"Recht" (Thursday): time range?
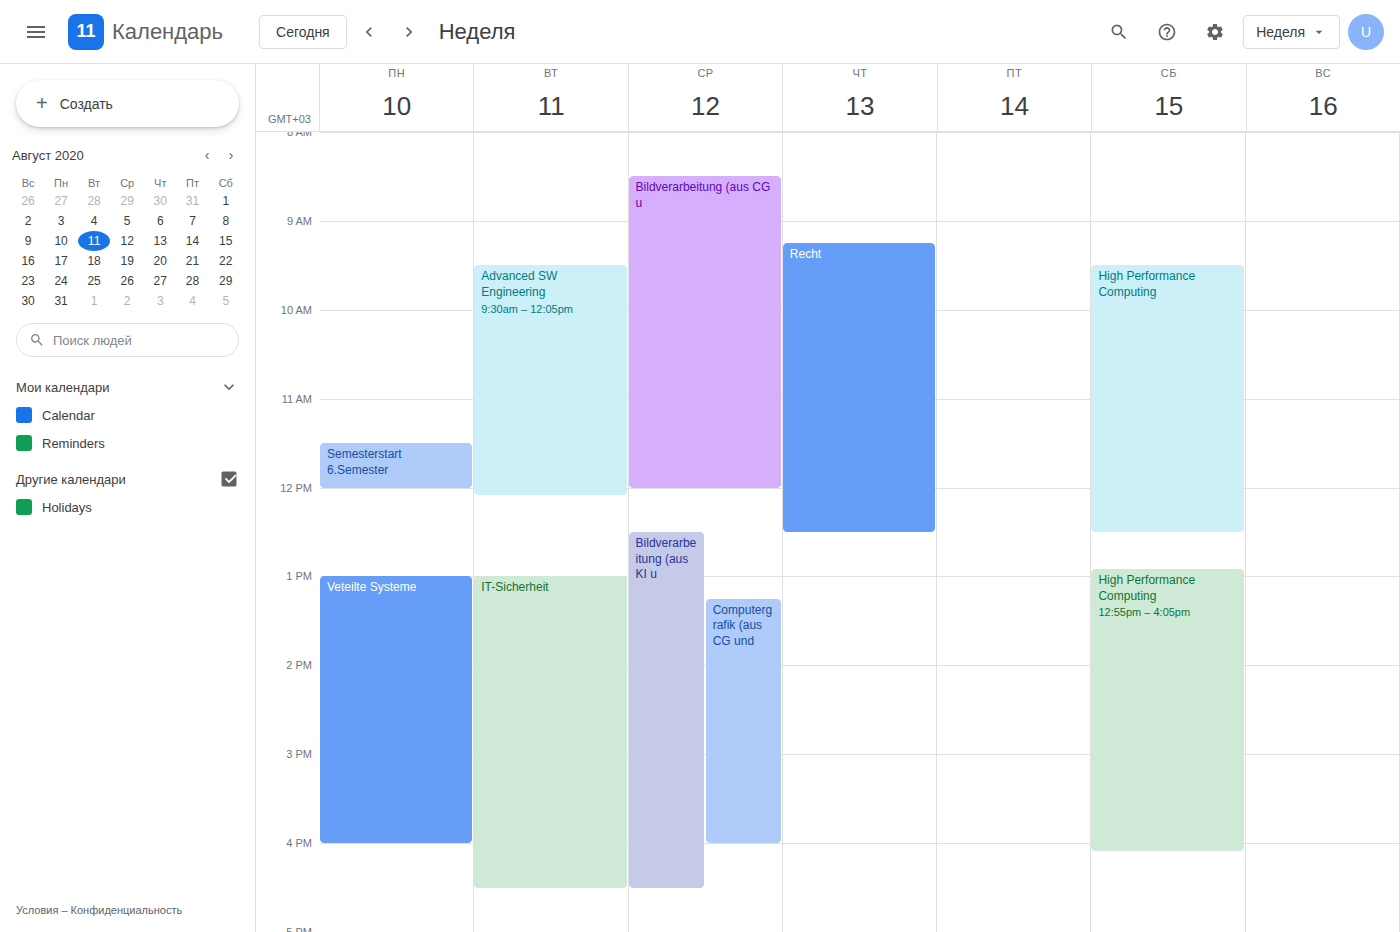
09:15 to 12:30